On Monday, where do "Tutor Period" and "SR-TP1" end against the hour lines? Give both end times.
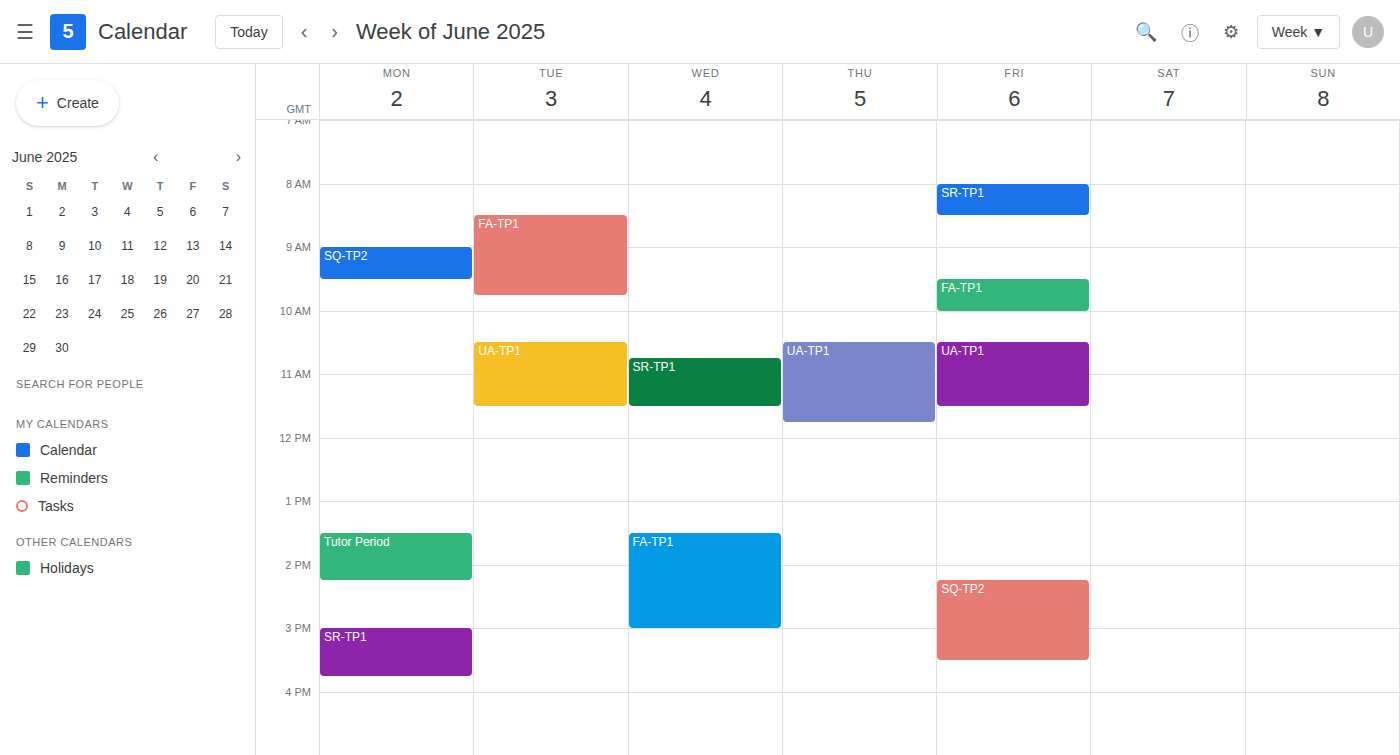
"Tutor Period": 2:15 PM, neither: a quarter of the way from the 2 PM line to the 3 PM line. "SR-TP1": 3:45 PM, neither: three quarters of the way from the 3 PM line to the 4 PM line.